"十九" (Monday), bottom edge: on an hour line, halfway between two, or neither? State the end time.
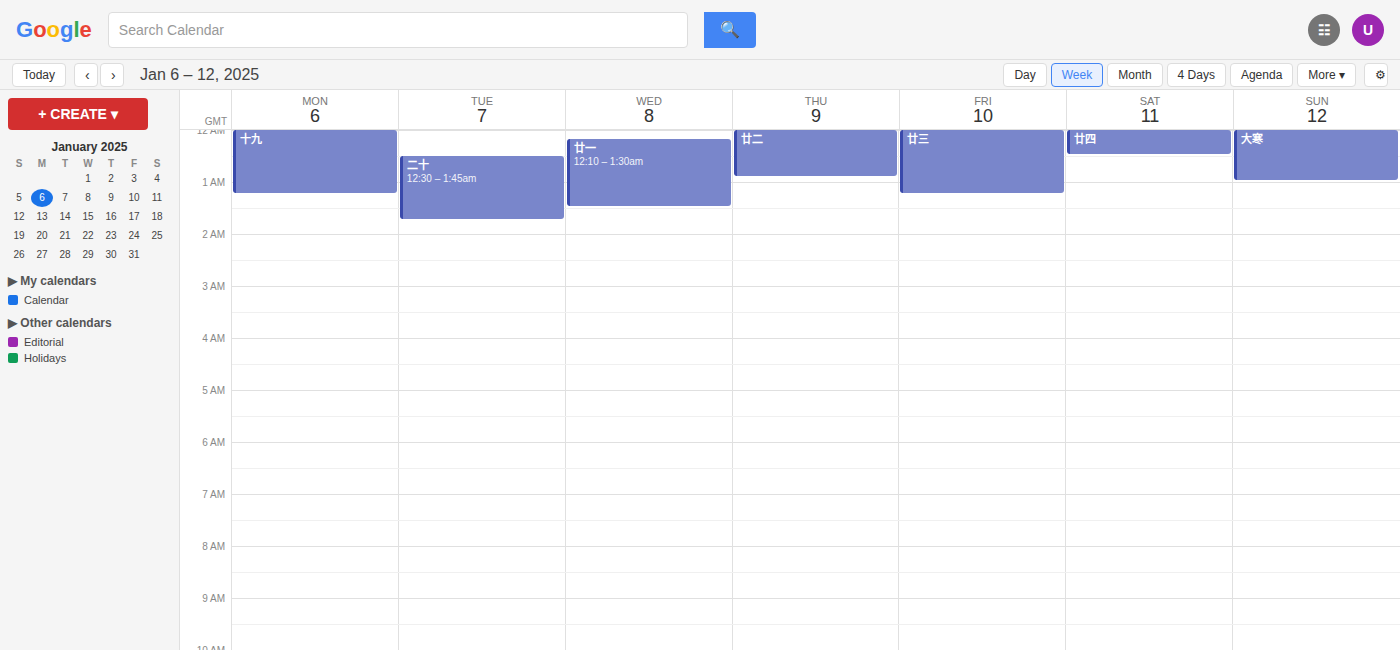
1:15 AM -- neither: a quarter of the way from the 1 AM line to the 2 AM line.